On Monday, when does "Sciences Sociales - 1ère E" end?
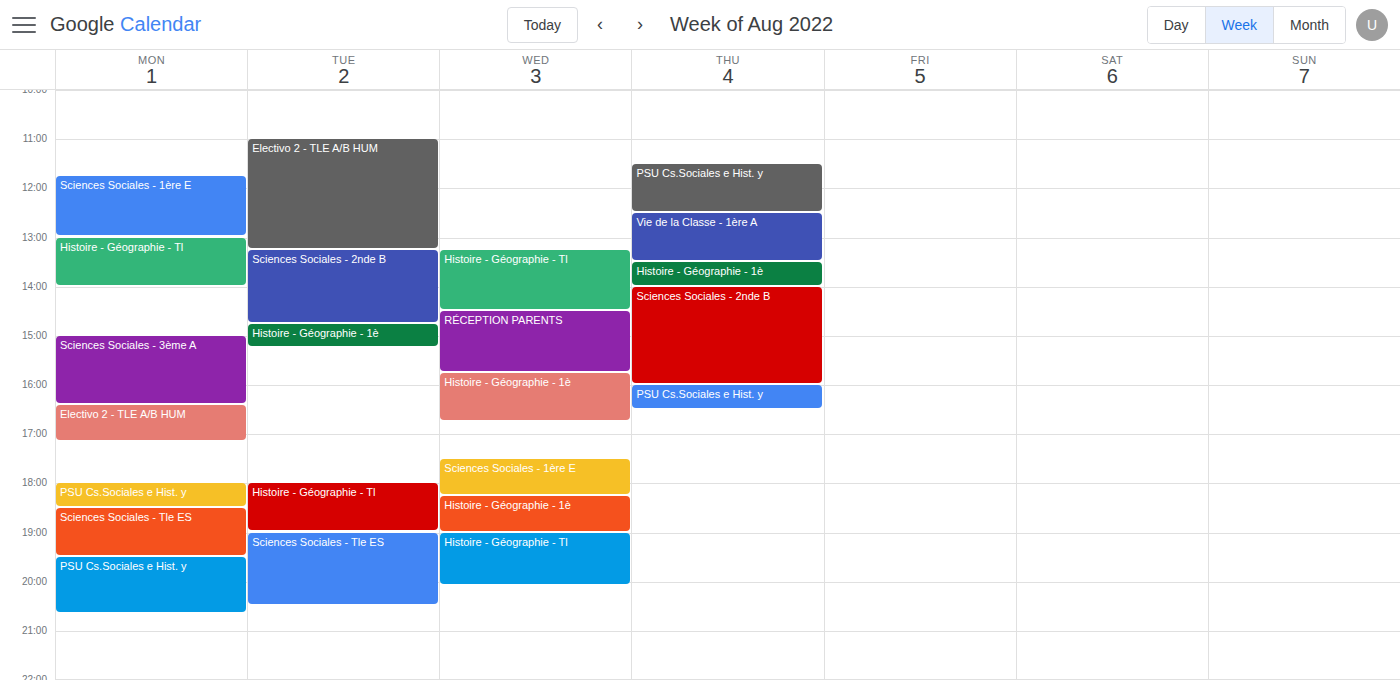
1:00 PM